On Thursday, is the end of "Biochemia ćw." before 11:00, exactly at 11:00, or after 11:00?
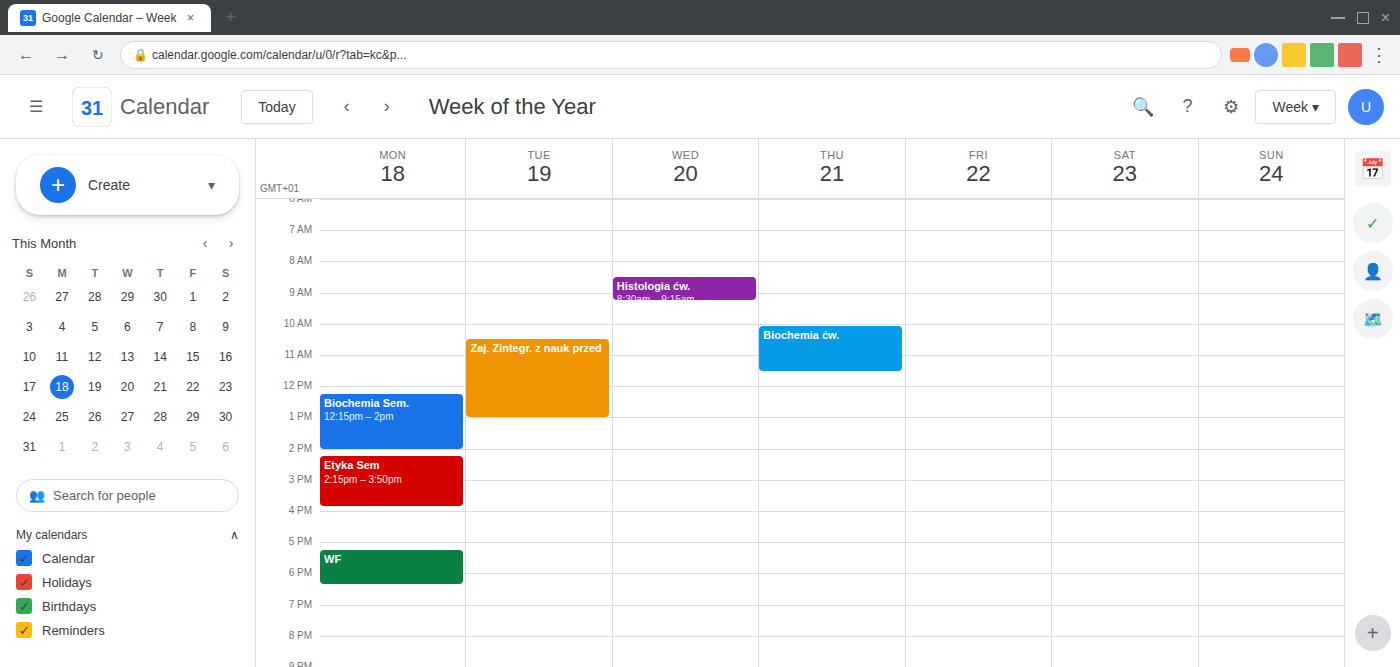
11:30 -- after 11:00, 30 minutes below the 11:00 line.